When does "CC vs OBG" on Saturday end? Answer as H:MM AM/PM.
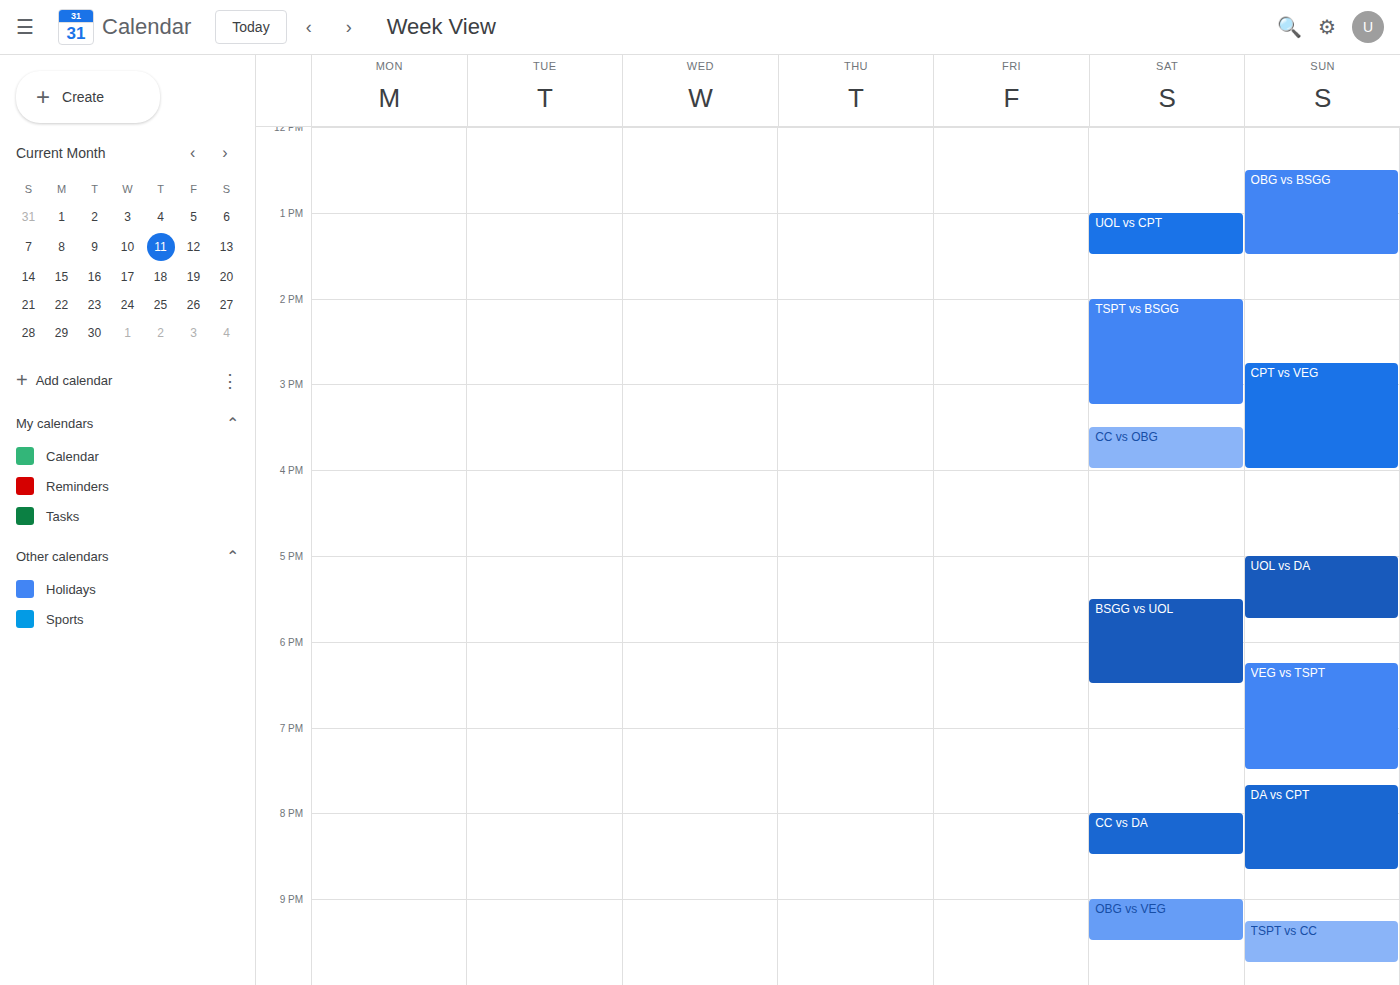
4:00 PM